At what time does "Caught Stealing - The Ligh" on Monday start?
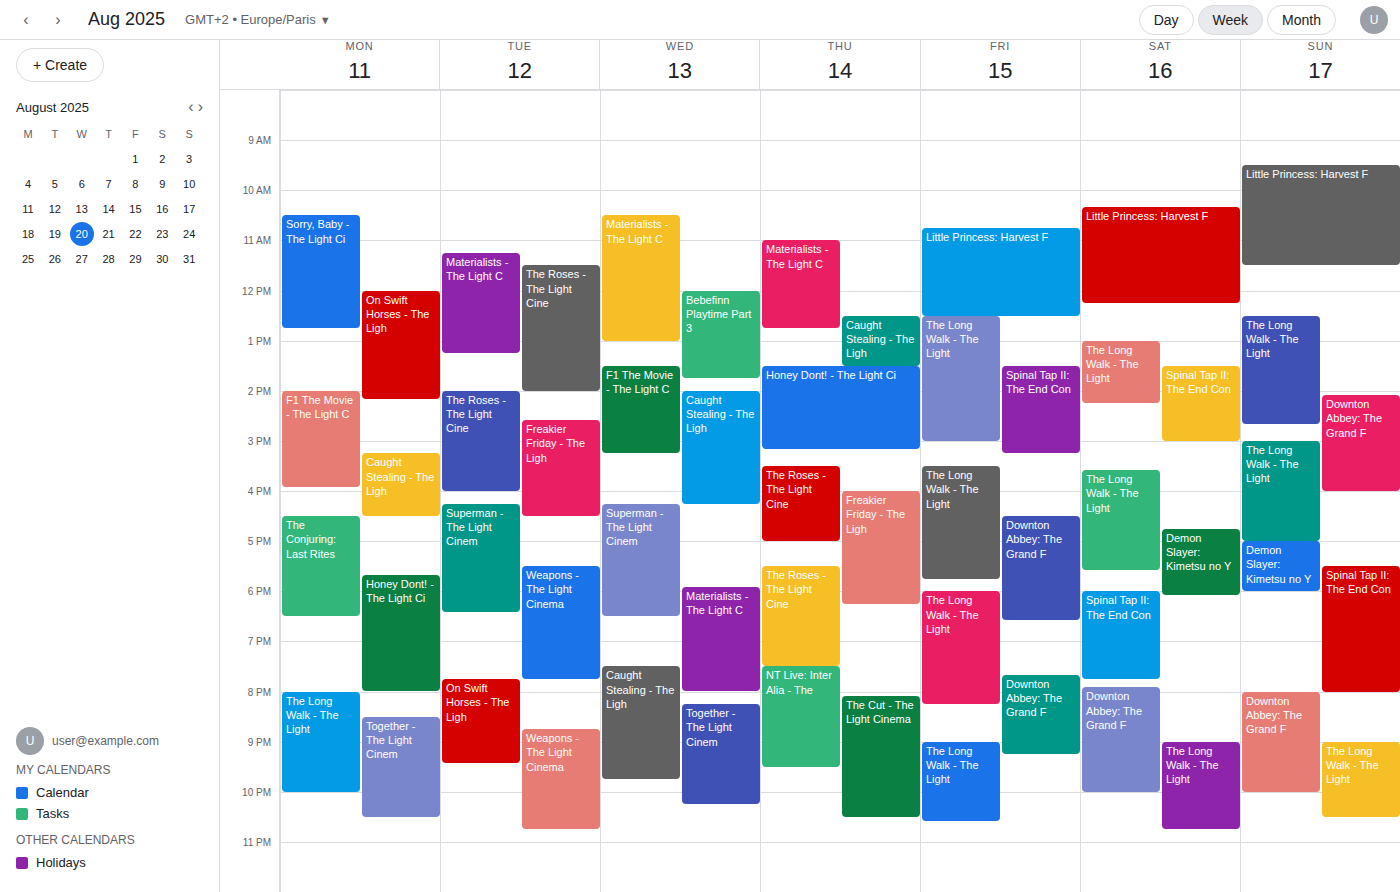
3:15 PM